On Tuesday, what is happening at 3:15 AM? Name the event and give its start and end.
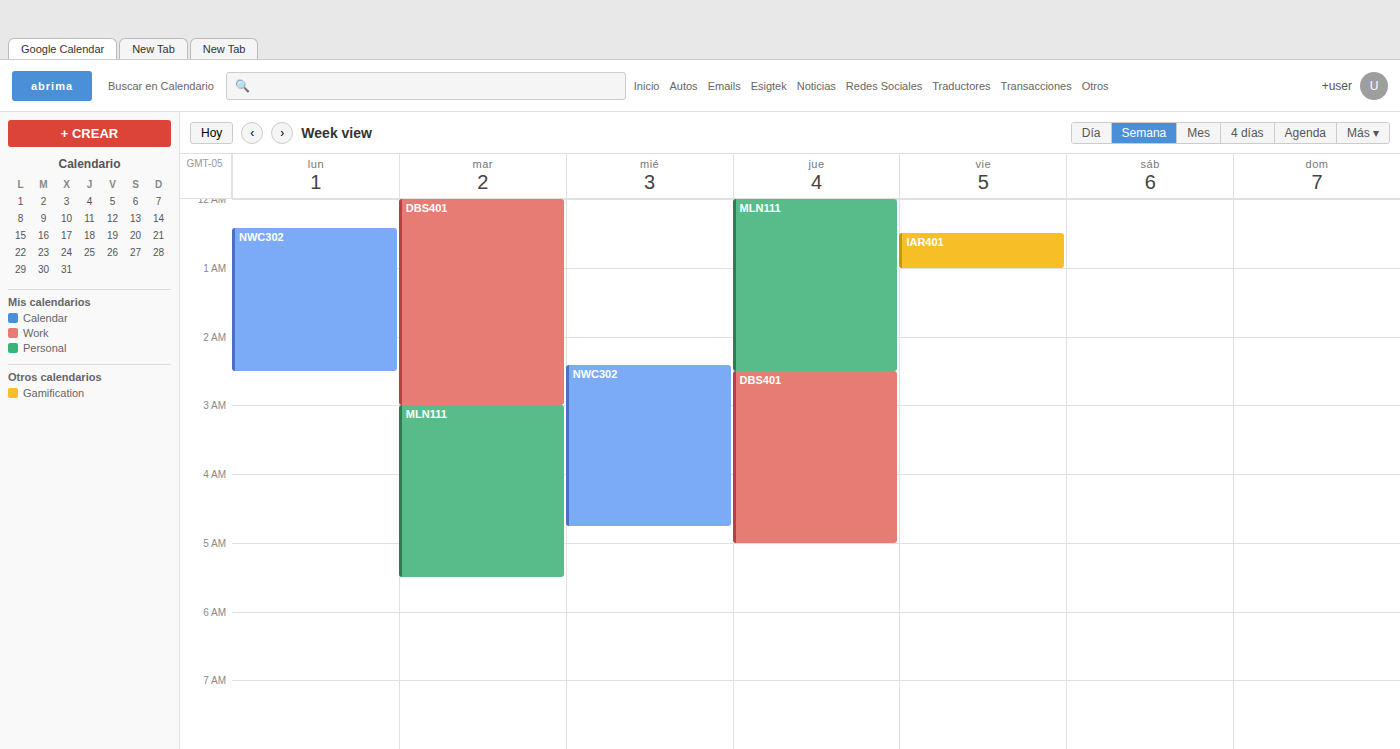
"MLN111", 3:00 AM to 5:30 AM